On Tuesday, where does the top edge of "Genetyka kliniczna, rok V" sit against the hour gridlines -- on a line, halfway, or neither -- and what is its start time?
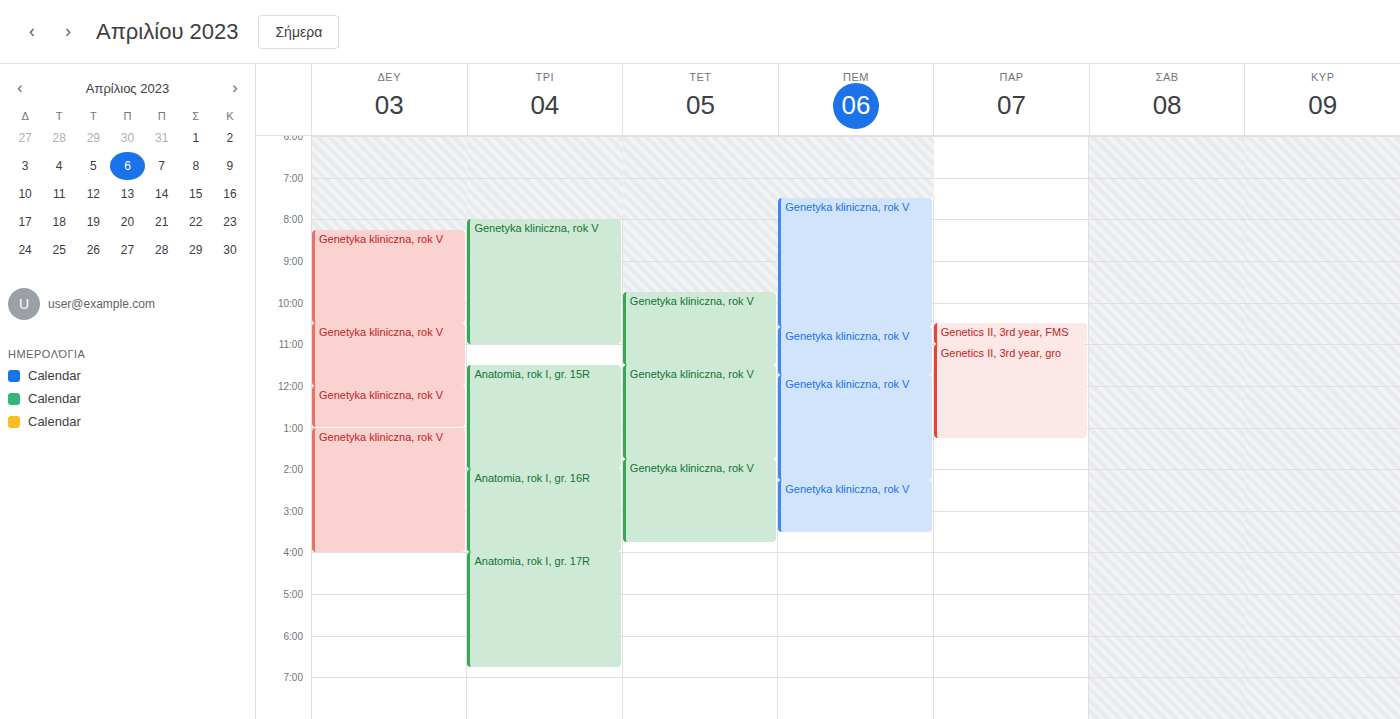
8:00 AM -- exactly on the 8 AM line.